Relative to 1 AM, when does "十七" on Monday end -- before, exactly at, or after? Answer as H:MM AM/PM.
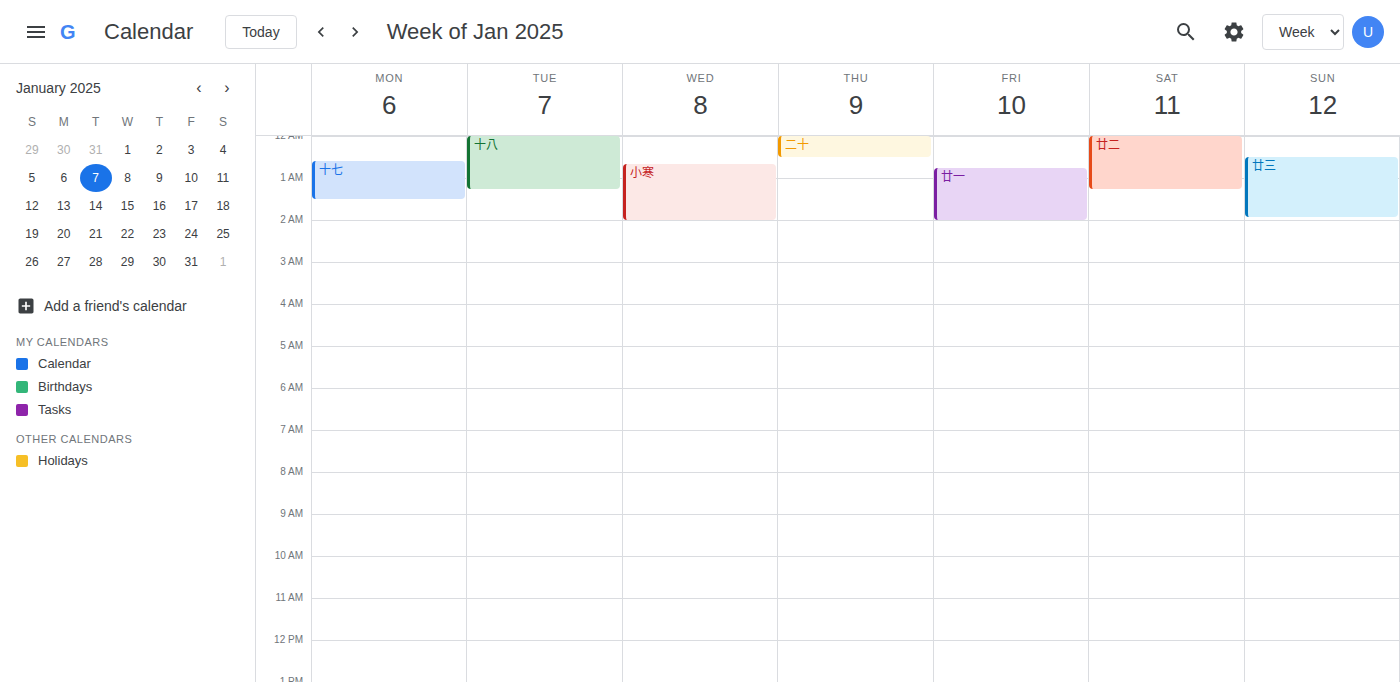
1:30 AM -- after 1 AM, 30 minutes below the 1 AM line.